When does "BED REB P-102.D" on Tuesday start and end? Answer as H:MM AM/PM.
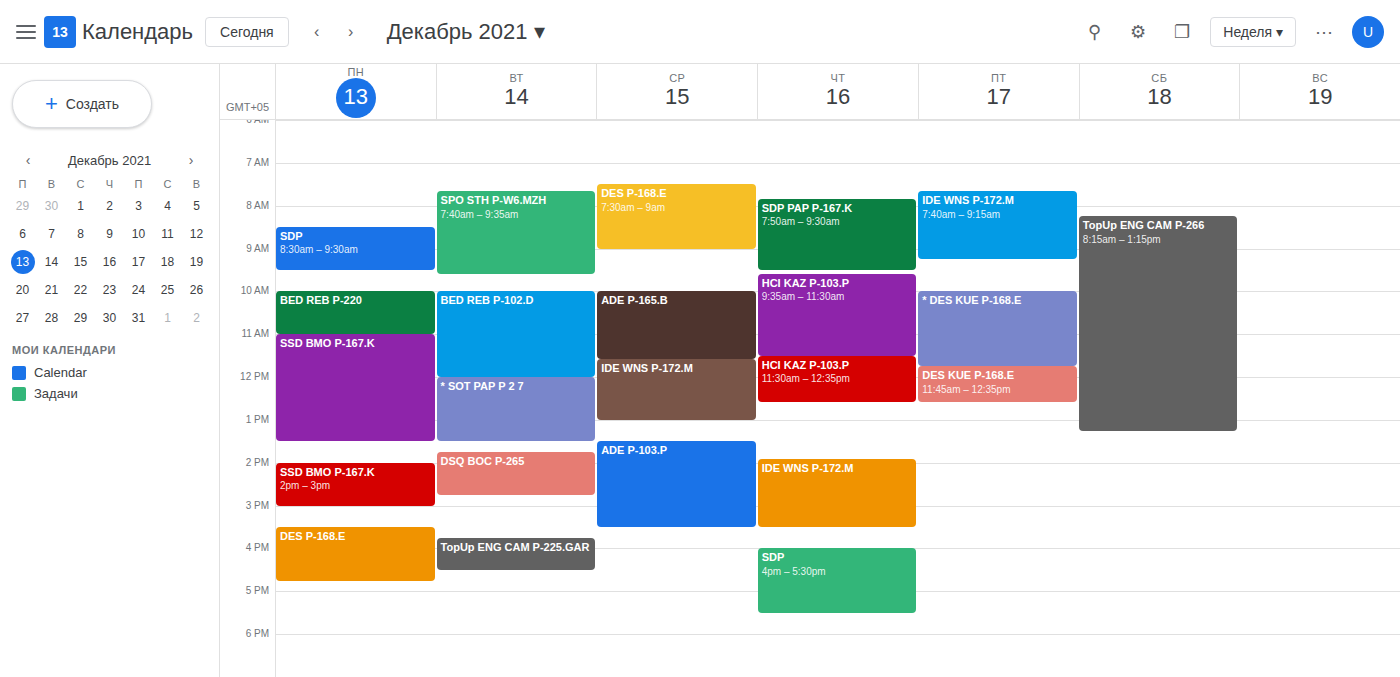
10:00 AM to 12:00 PM